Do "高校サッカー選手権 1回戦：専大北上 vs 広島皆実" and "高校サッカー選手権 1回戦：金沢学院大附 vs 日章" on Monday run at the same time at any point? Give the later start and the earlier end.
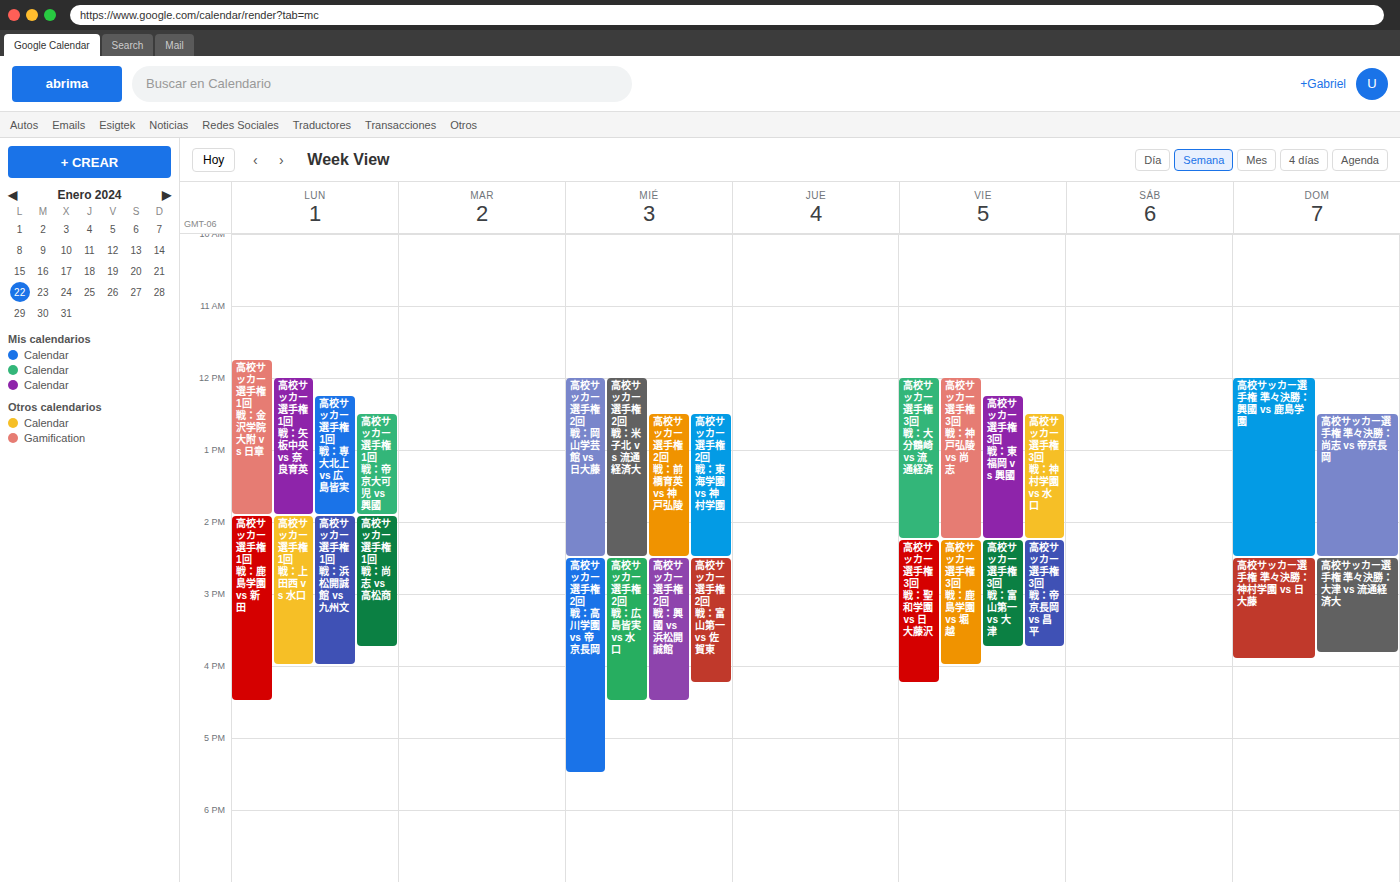
"高校サッカー選手権 1回戦：専大北上 vs 広島皆実" runs 12:15 PM to 1:55 PM, inside "高校サッカー選手権 1回戦：金沢学院大附 vs 日章" -- they overlap.